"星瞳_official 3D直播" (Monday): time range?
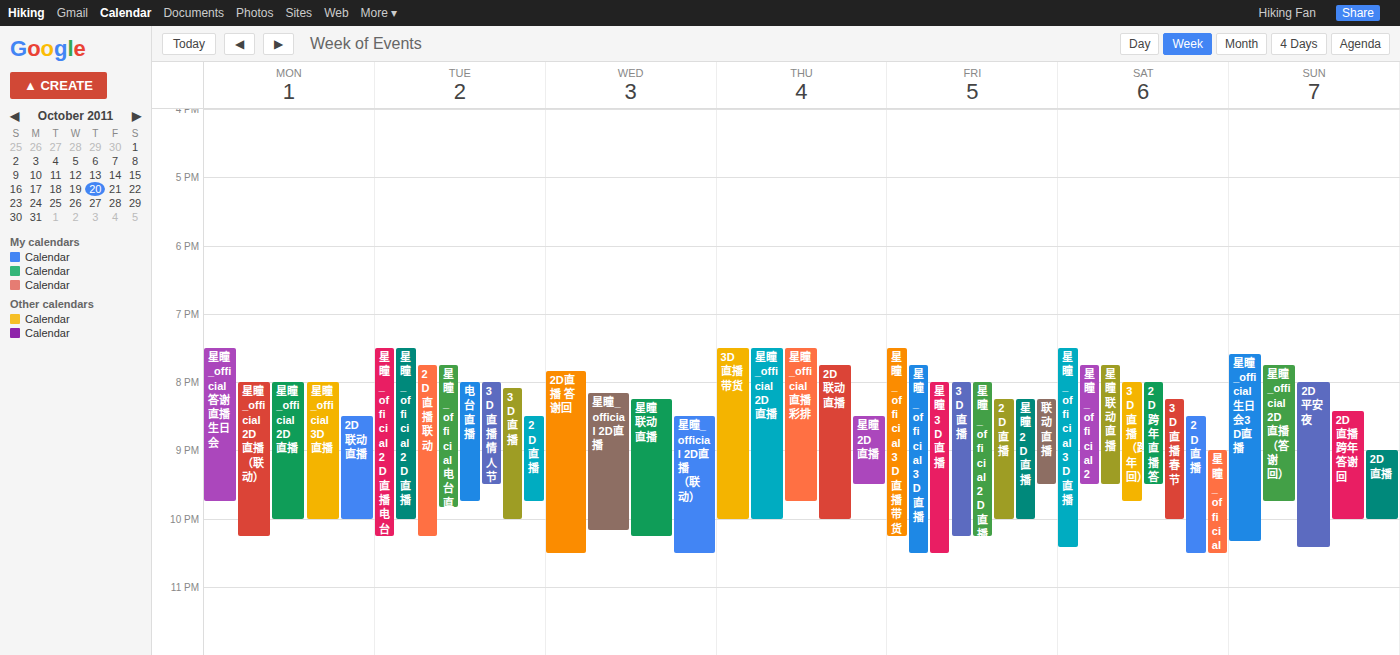
8:00 PM to 10:00 PM